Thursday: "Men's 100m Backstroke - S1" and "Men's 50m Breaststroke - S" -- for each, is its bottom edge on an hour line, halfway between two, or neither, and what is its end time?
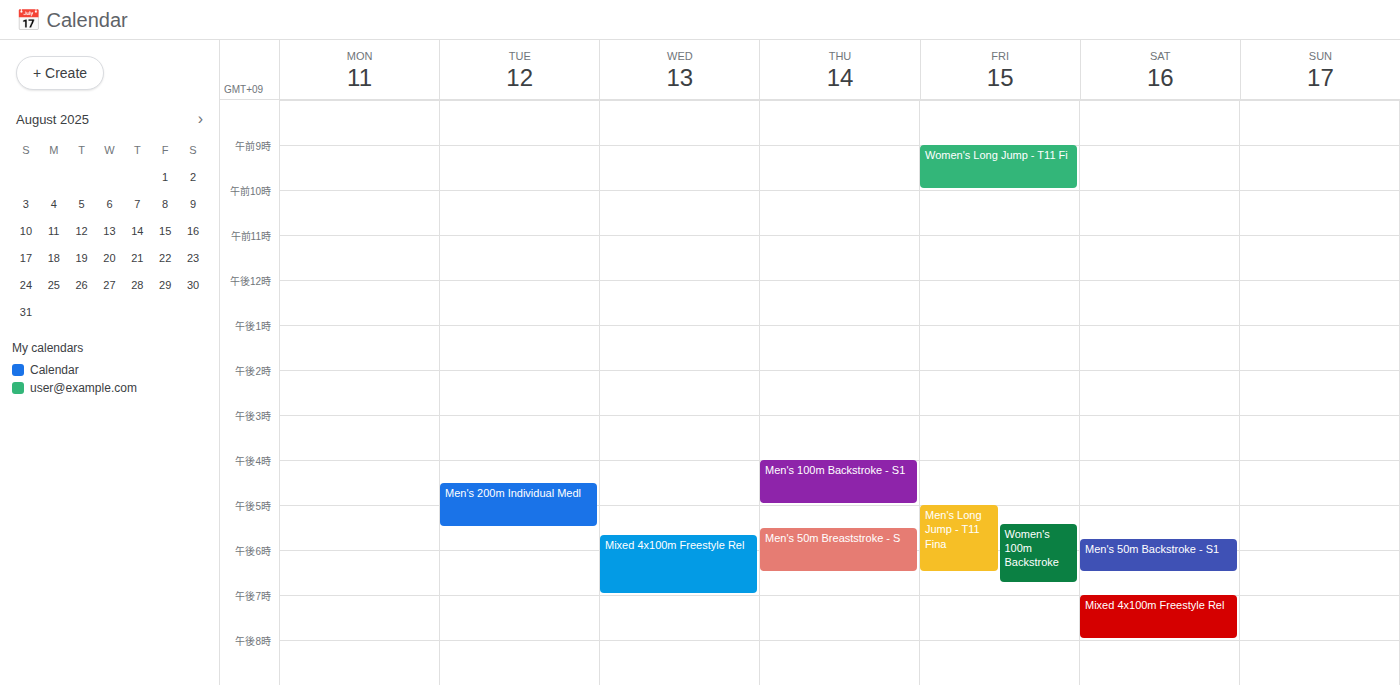
"Men's 100m Backstroke - S1": 5:00 PM, exactly on the 5 PM line. "Men's 50m Breaststroke - S": 6:30 PM, halfway between the 6 PM and 7 PM lines.